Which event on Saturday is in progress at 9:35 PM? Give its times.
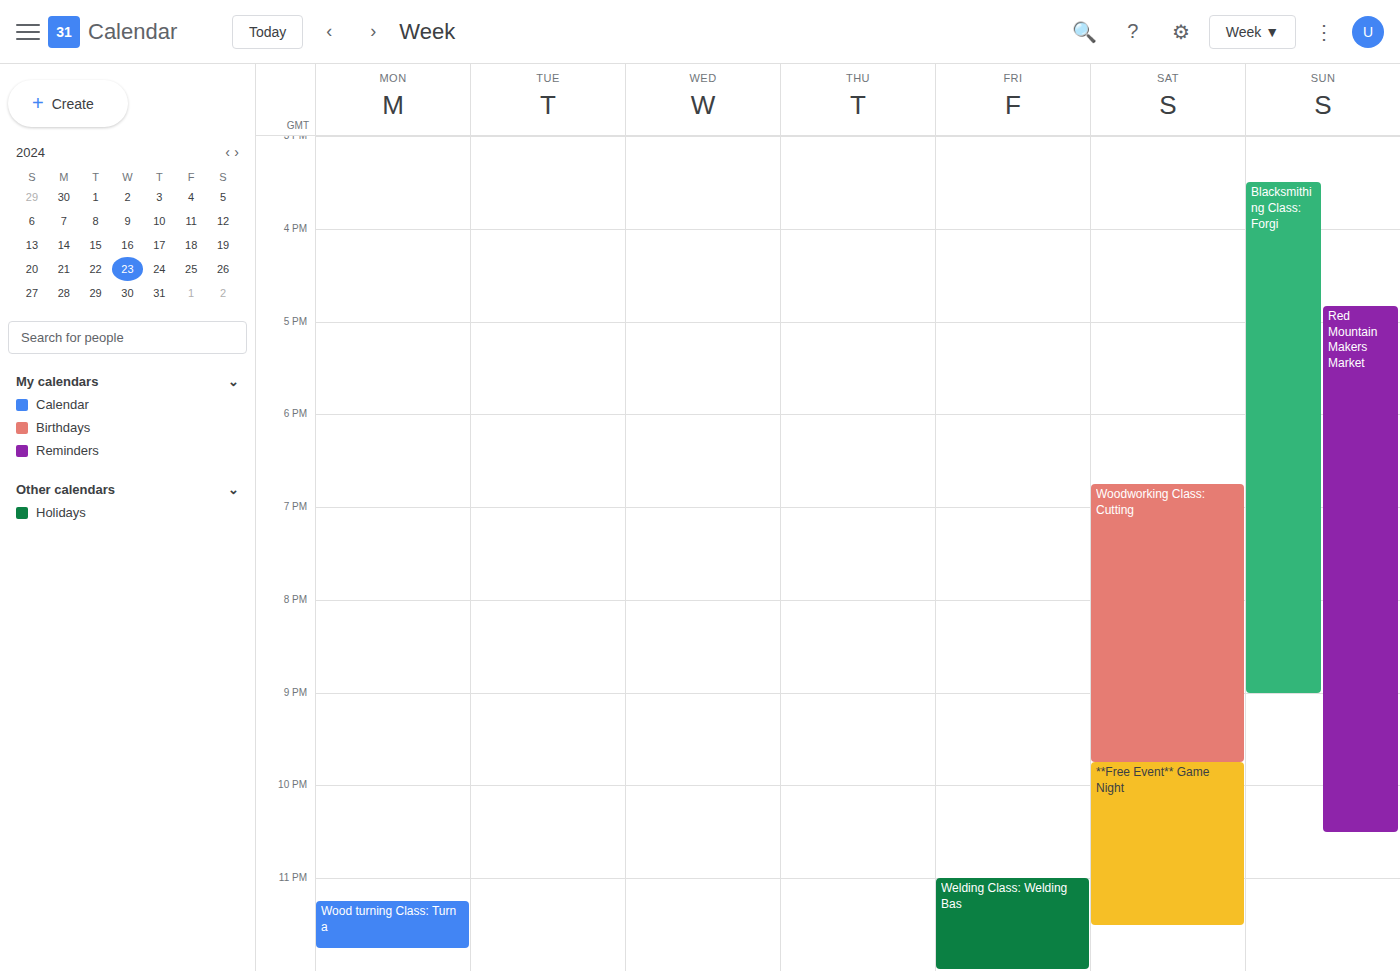
"Woodworking Class: Cutting", 6:45 PM to 9:45 PM